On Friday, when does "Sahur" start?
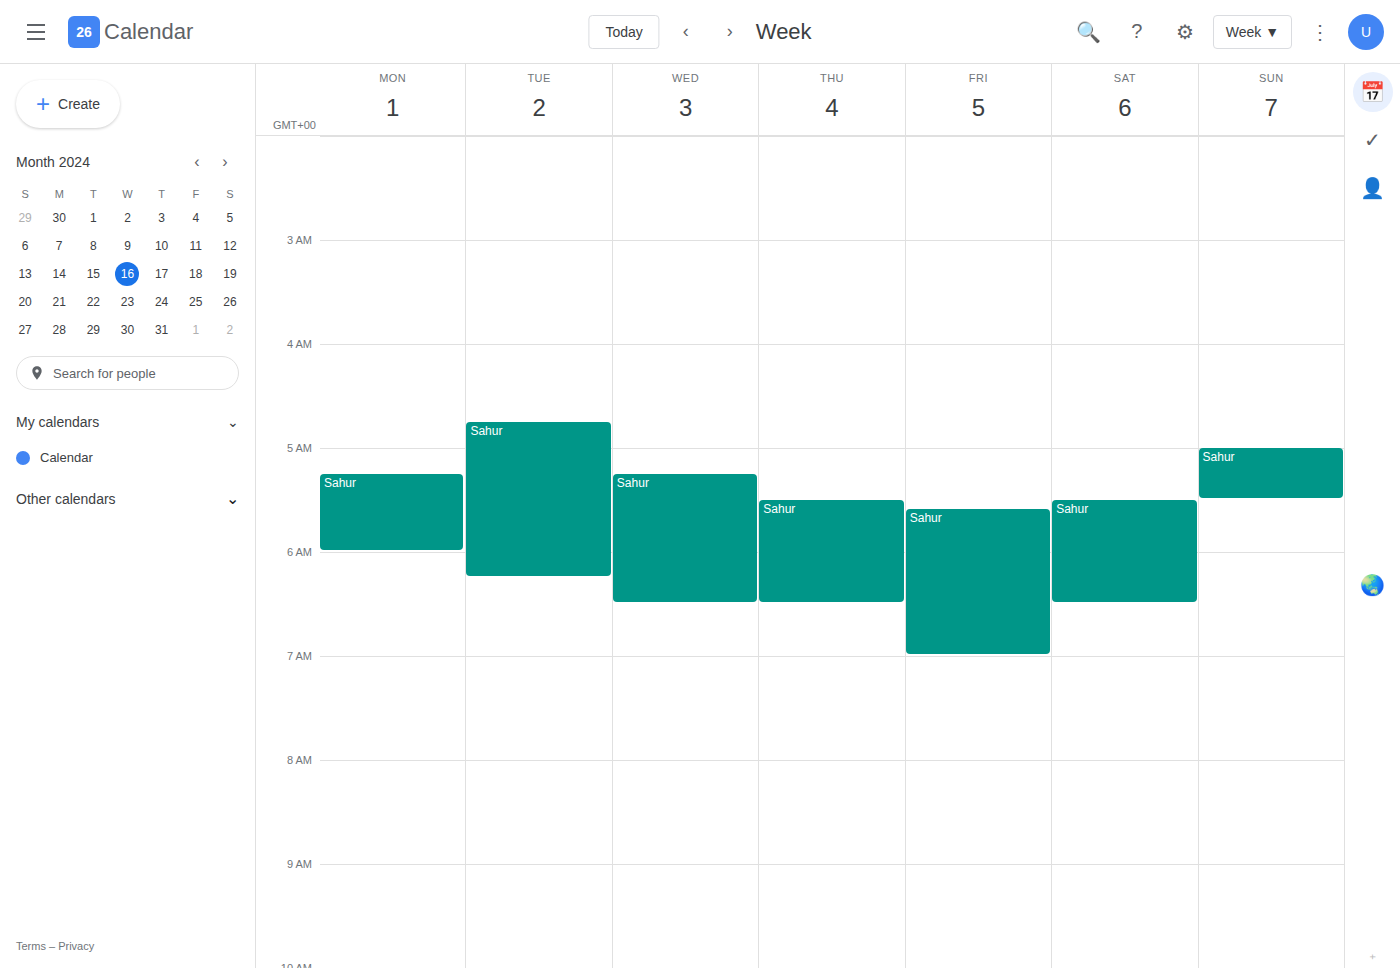
5:35 AM